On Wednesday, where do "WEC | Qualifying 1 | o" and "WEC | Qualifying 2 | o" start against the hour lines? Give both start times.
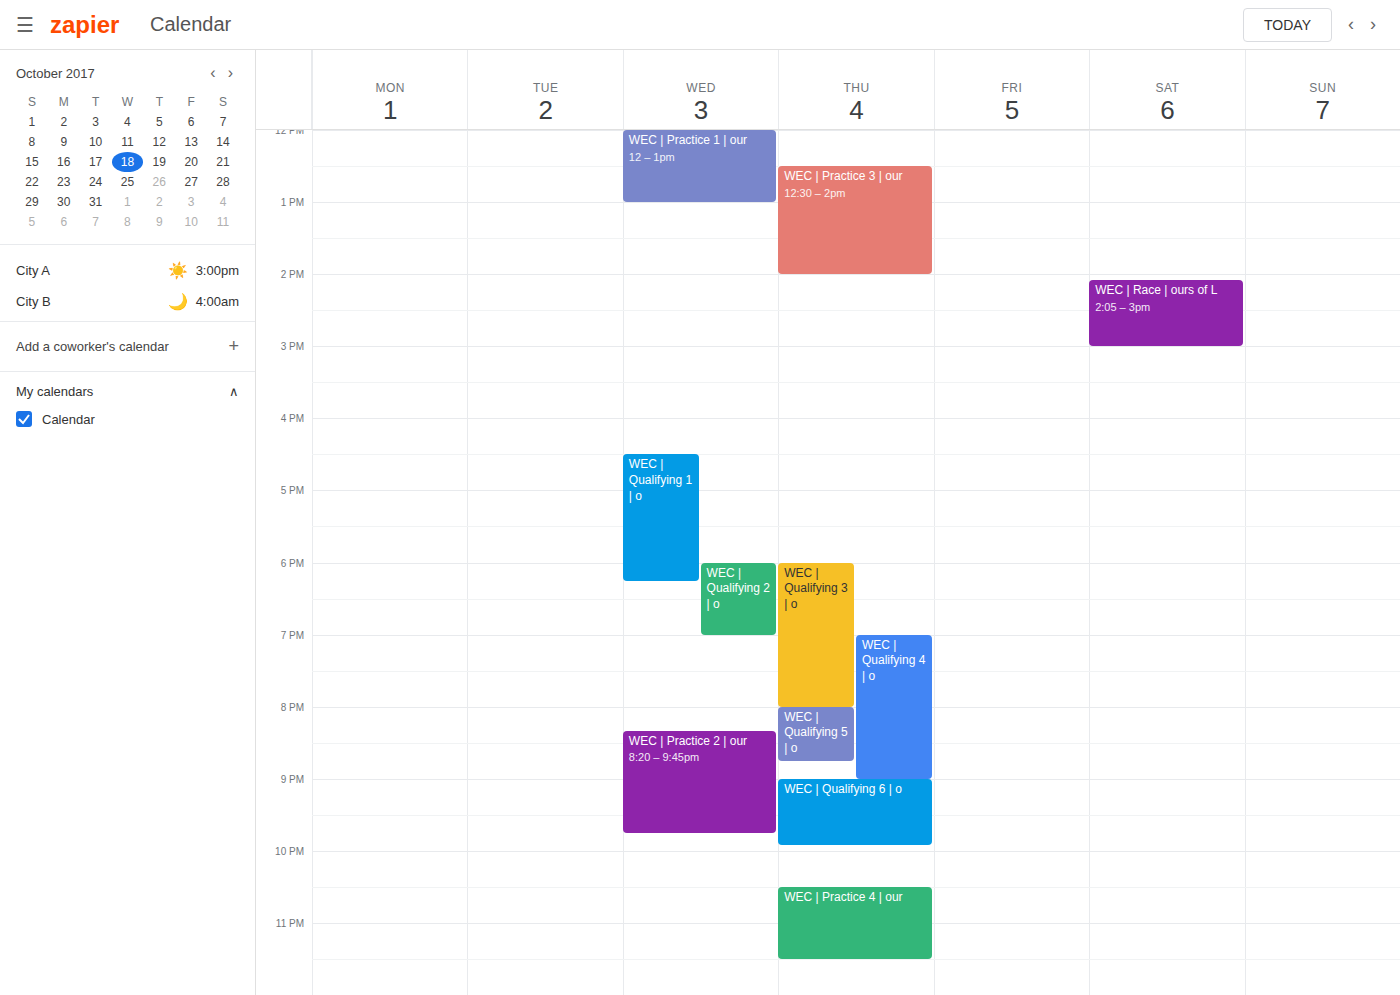
"WEC | Qualifying 1 | o": 16:30, halfway between the 16:00 and 17:00 lines. "WEC | Qualifying 2 | o": 18:00, exactly on the 18:00 line.